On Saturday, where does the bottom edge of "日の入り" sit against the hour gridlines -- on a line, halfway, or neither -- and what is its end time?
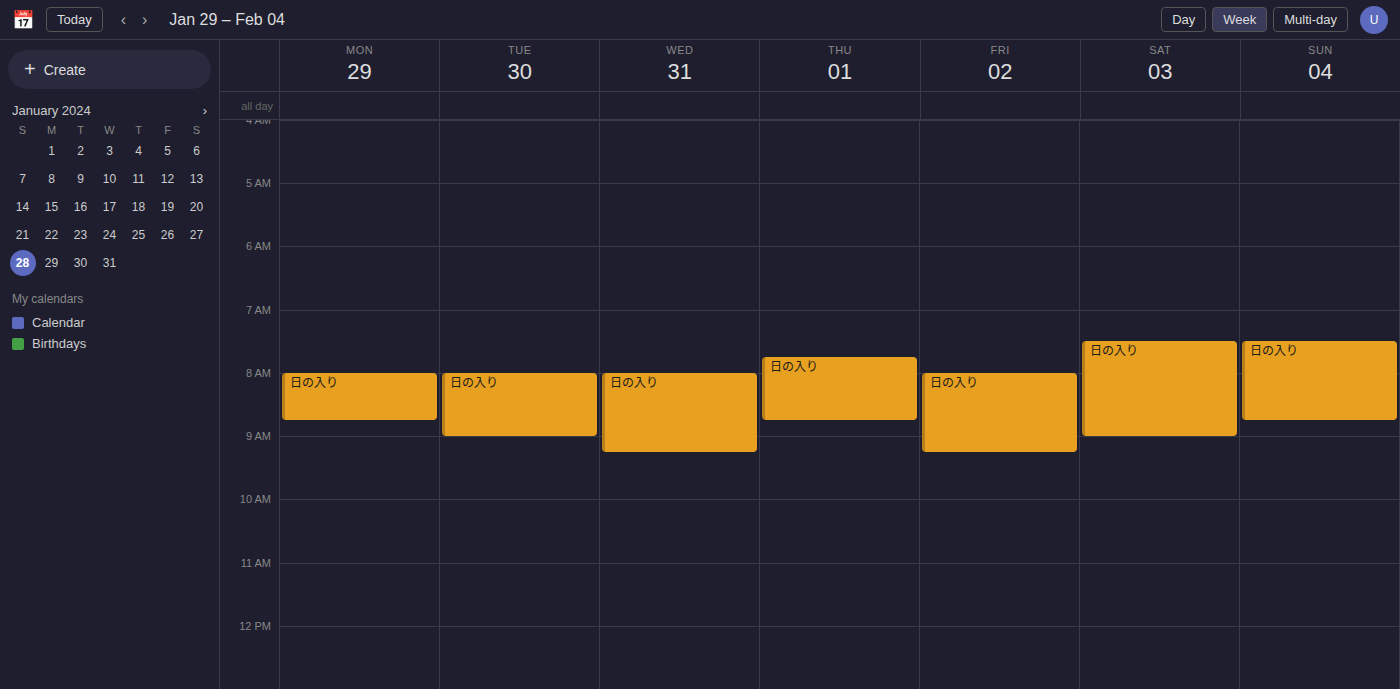
9:00 AM -- exactly on the 9 AM line.